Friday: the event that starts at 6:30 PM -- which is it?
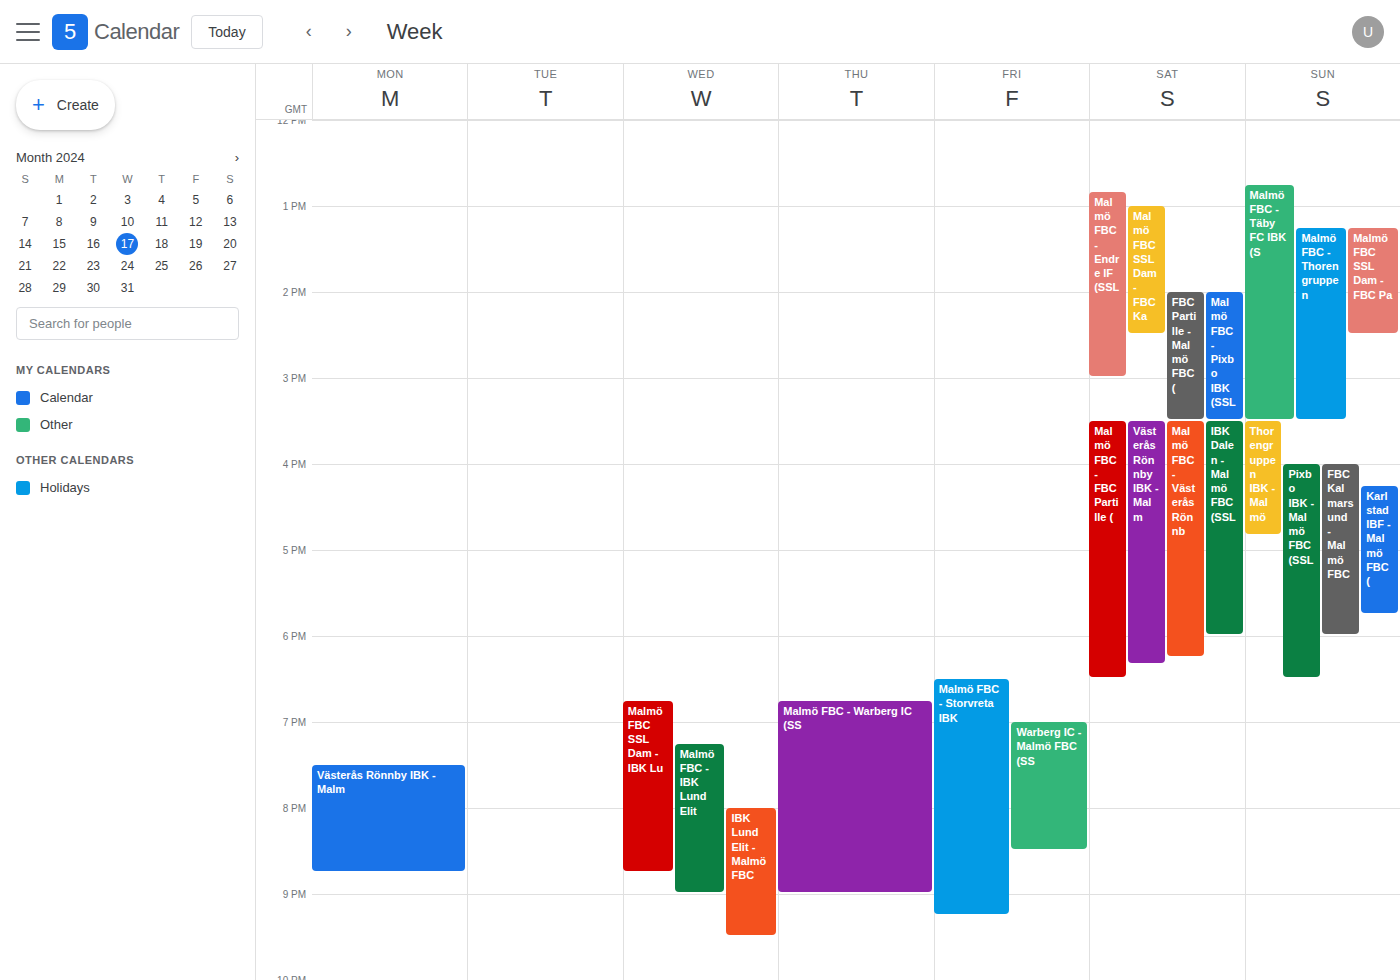
"Malmö FBC - Storvreta IBK"